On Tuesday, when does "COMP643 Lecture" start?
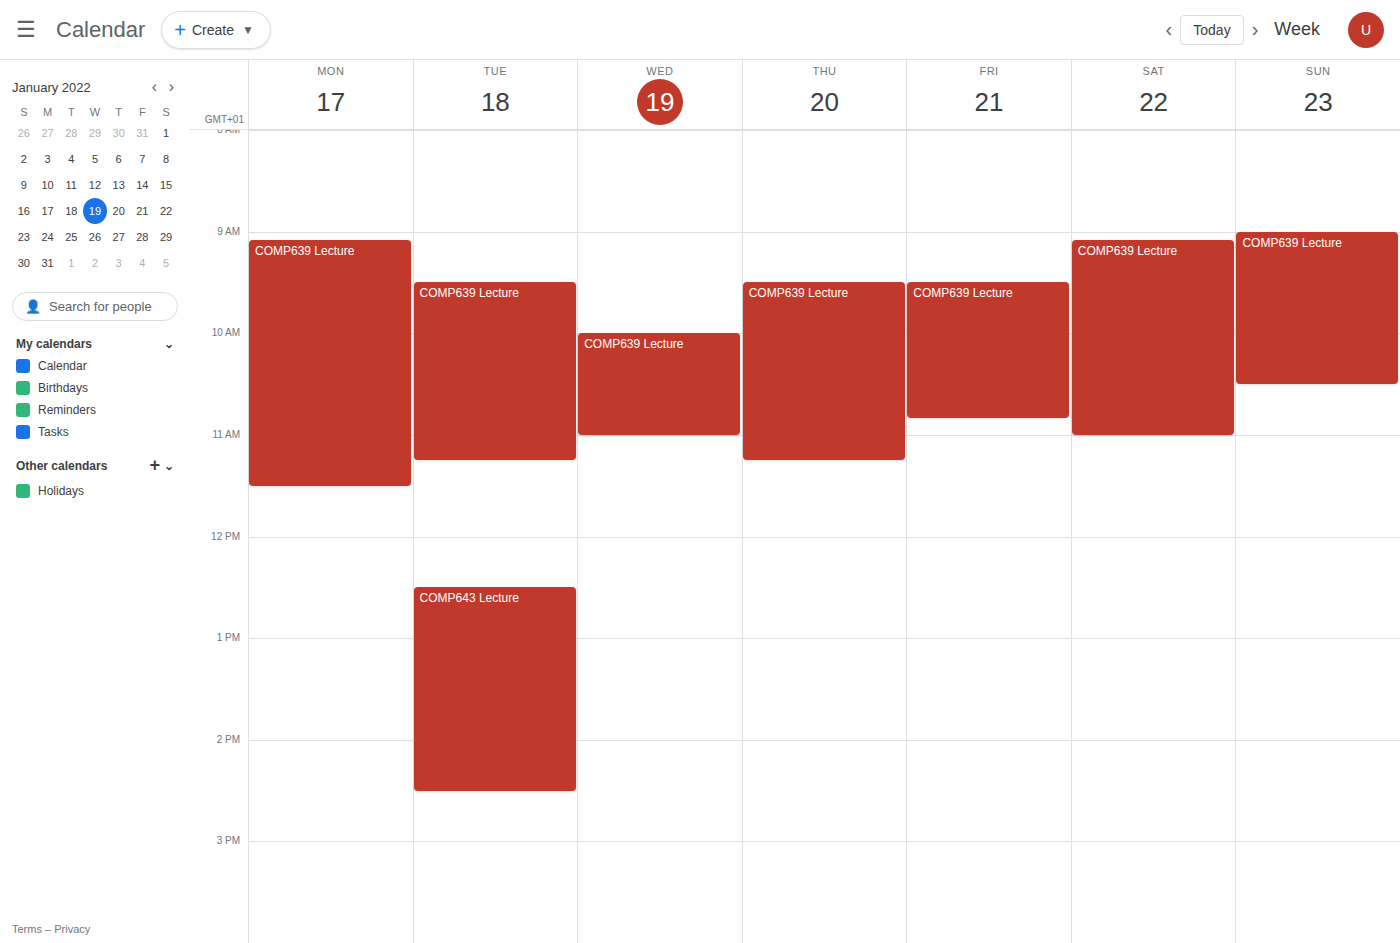
12:30 PM